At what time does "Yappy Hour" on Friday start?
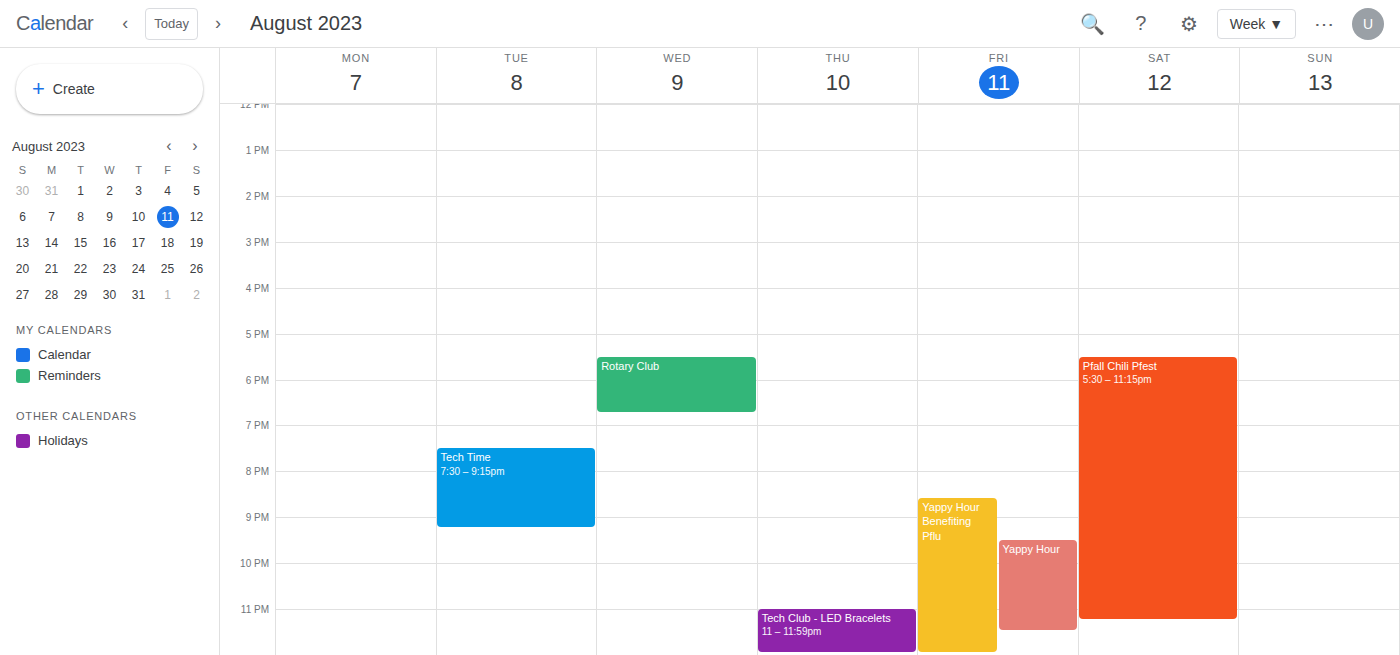
9:30 PM